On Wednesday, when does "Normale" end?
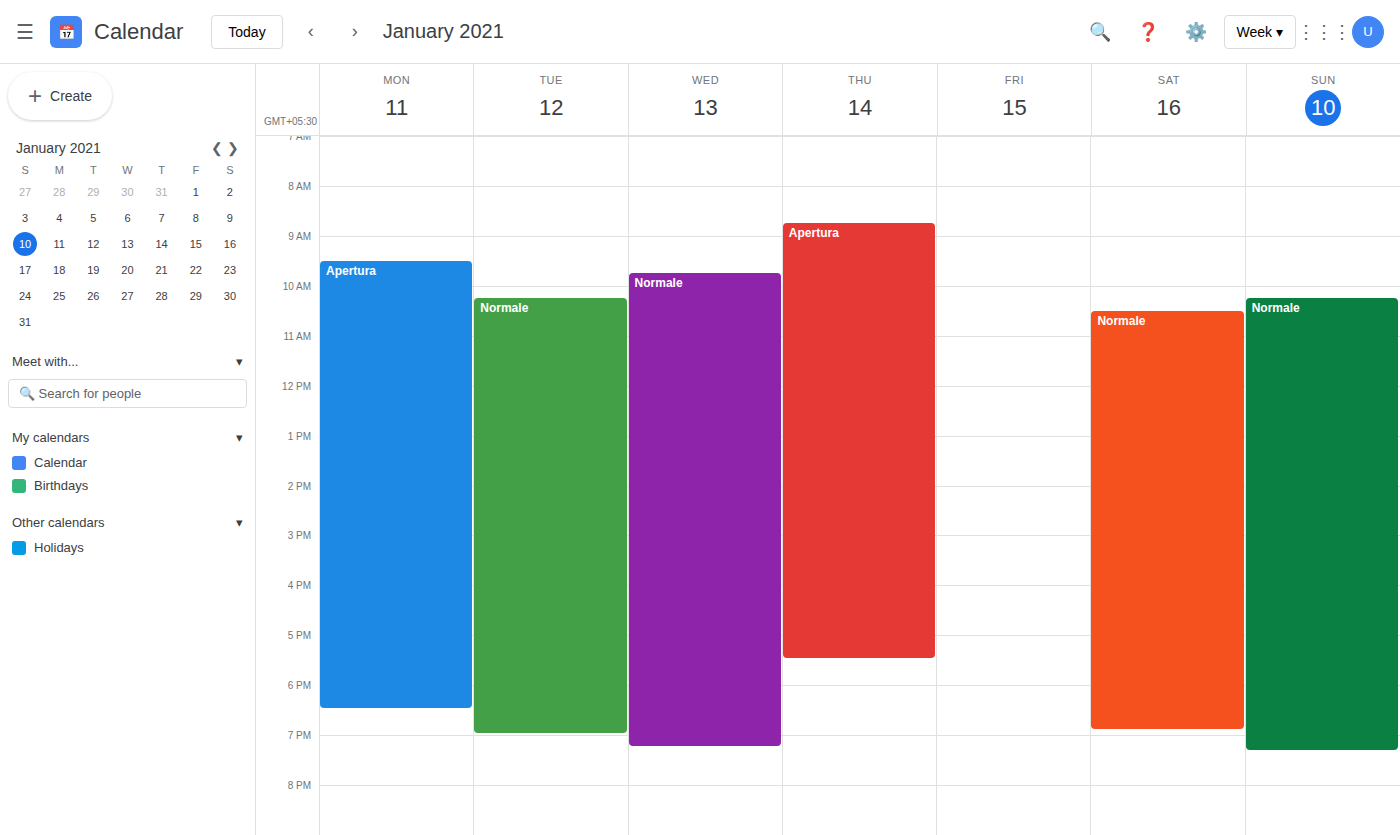
7:15 PM